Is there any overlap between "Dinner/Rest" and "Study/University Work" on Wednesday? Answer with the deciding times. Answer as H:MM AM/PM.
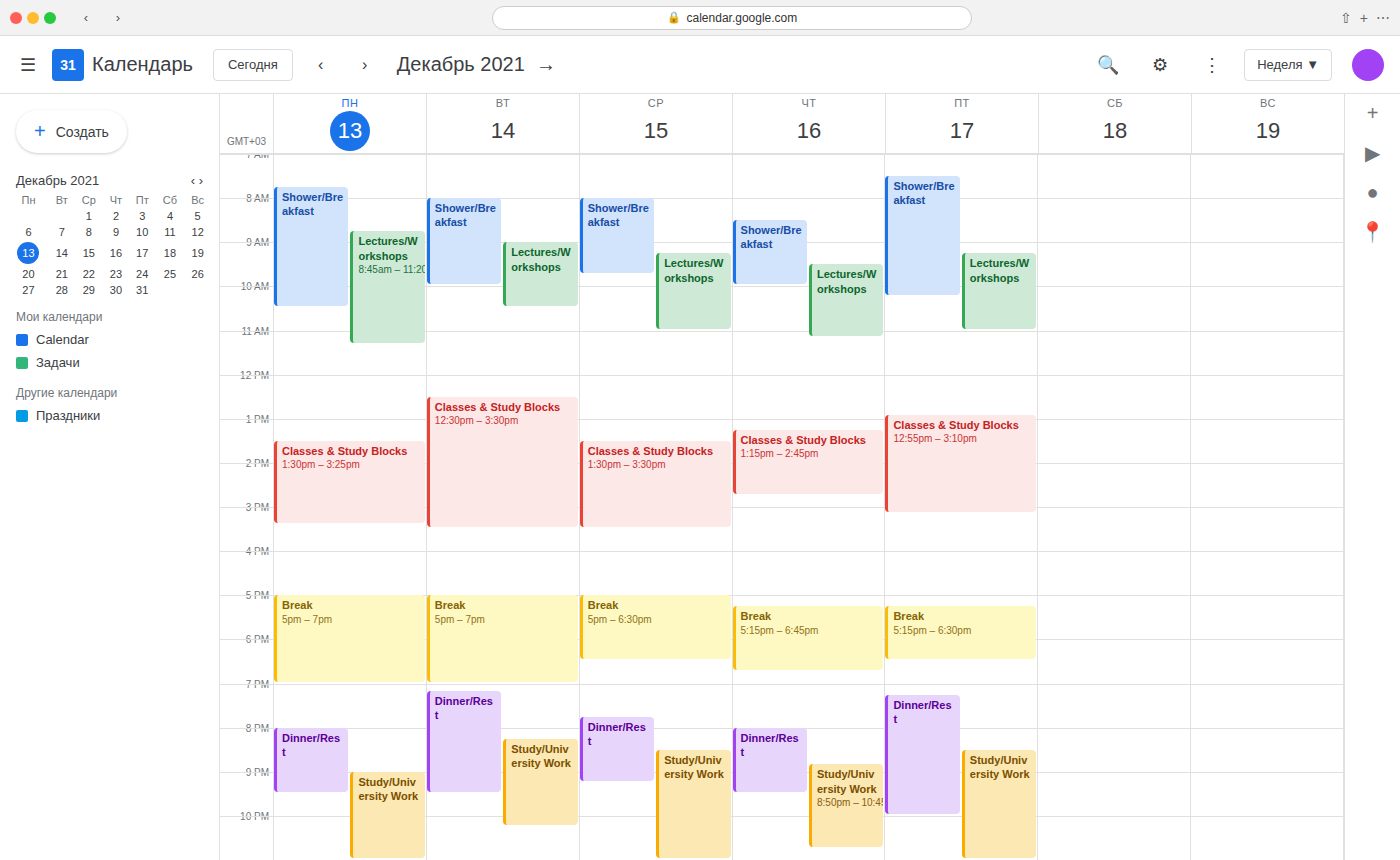
"Study/University Work" starts at 8:30 PM, before "Dinner/Rest" ends at 9:15 PM -- they overlap.